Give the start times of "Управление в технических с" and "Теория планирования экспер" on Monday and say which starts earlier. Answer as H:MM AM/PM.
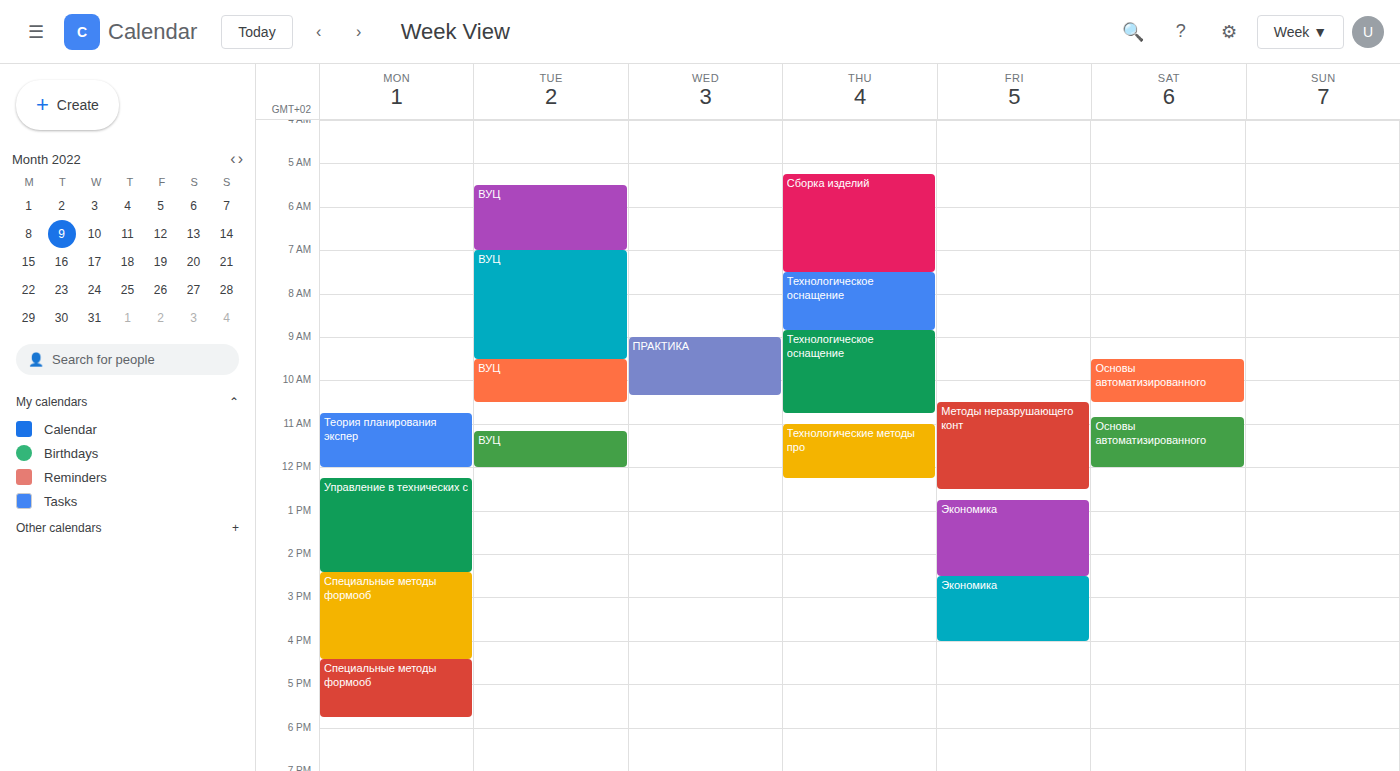
"Теория планирования экспер" 10:45 AM; "Управление в технических с" 12:15 PM.